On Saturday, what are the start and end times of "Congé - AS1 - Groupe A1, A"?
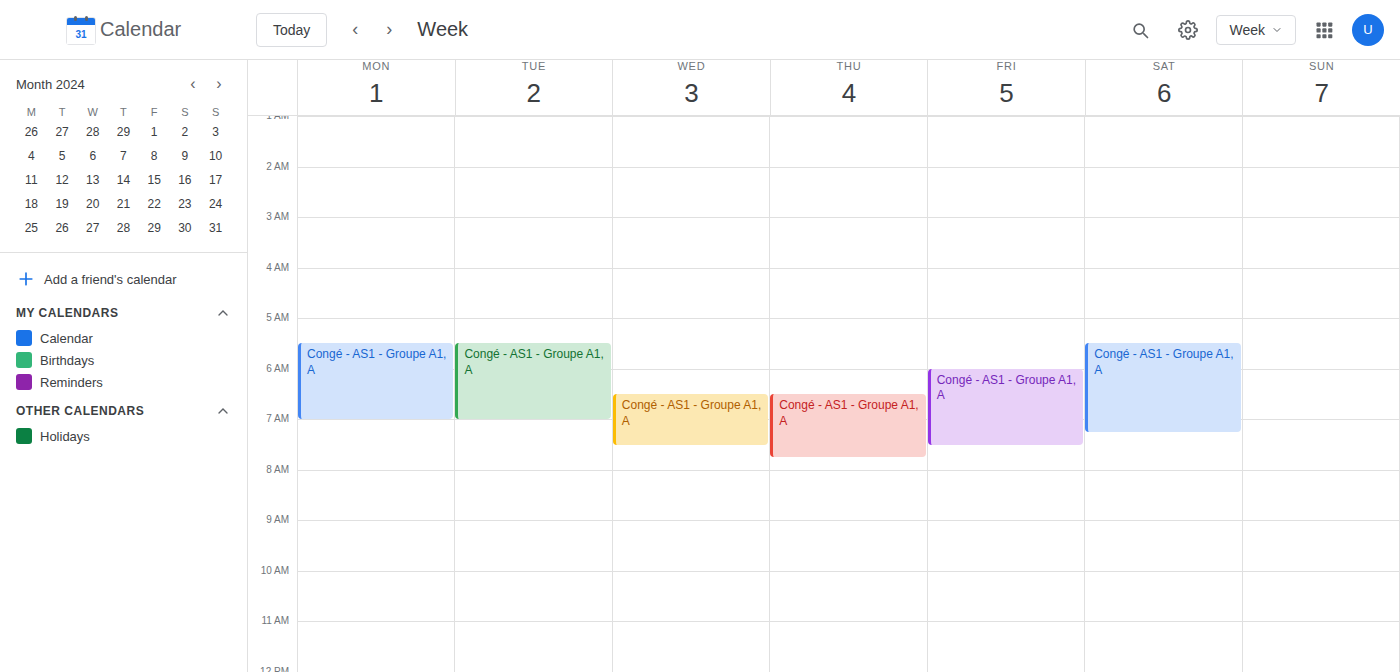
5:30 AM to 7:15 AM